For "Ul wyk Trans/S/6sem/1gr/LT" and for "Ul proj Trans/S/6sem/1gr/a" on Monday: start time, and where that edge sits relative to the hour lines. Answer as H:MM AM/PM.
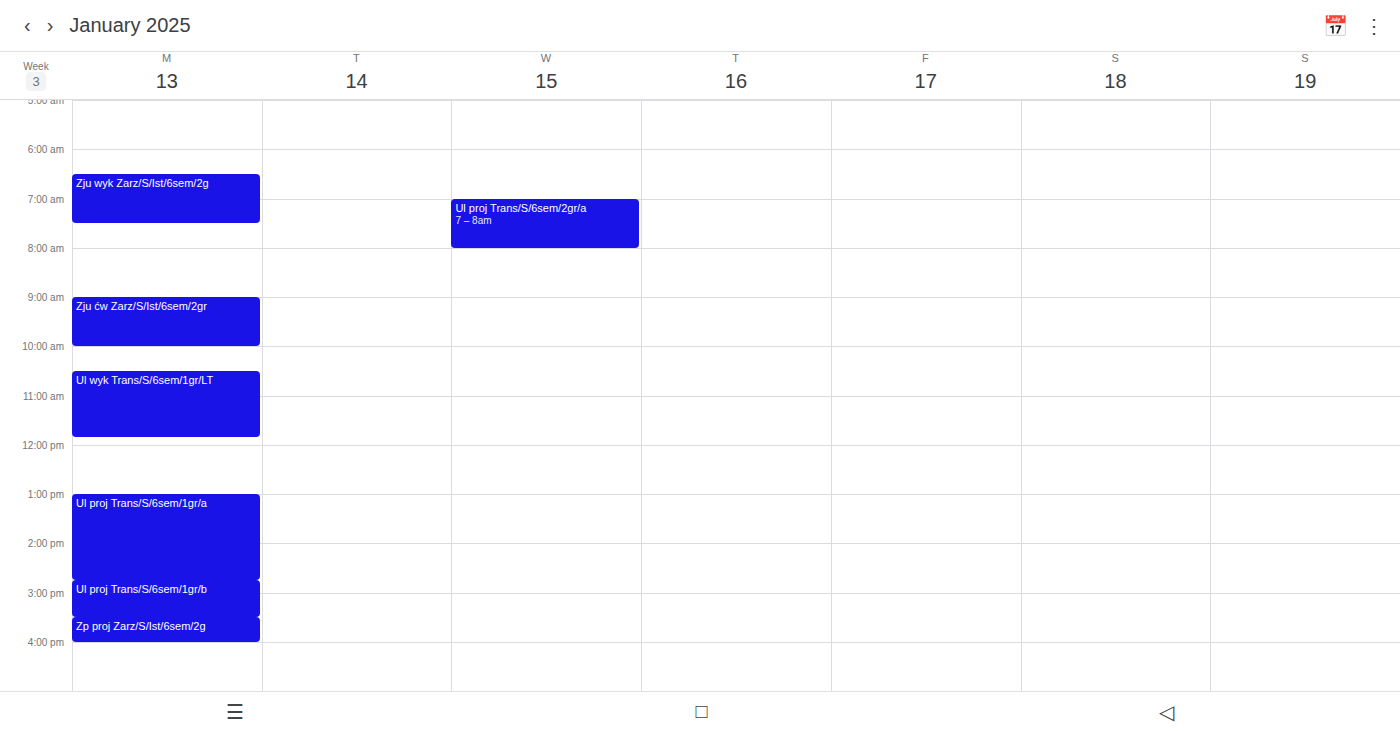
"Ul wyk Trans/S/6sem/1gr/LT": 10:30 AM, halfway between the 10 AM and 11 AM lines. "Ul proj Trans/S/6sem/1gr/a": 1:00 PM, exactly on the 1 PM line.